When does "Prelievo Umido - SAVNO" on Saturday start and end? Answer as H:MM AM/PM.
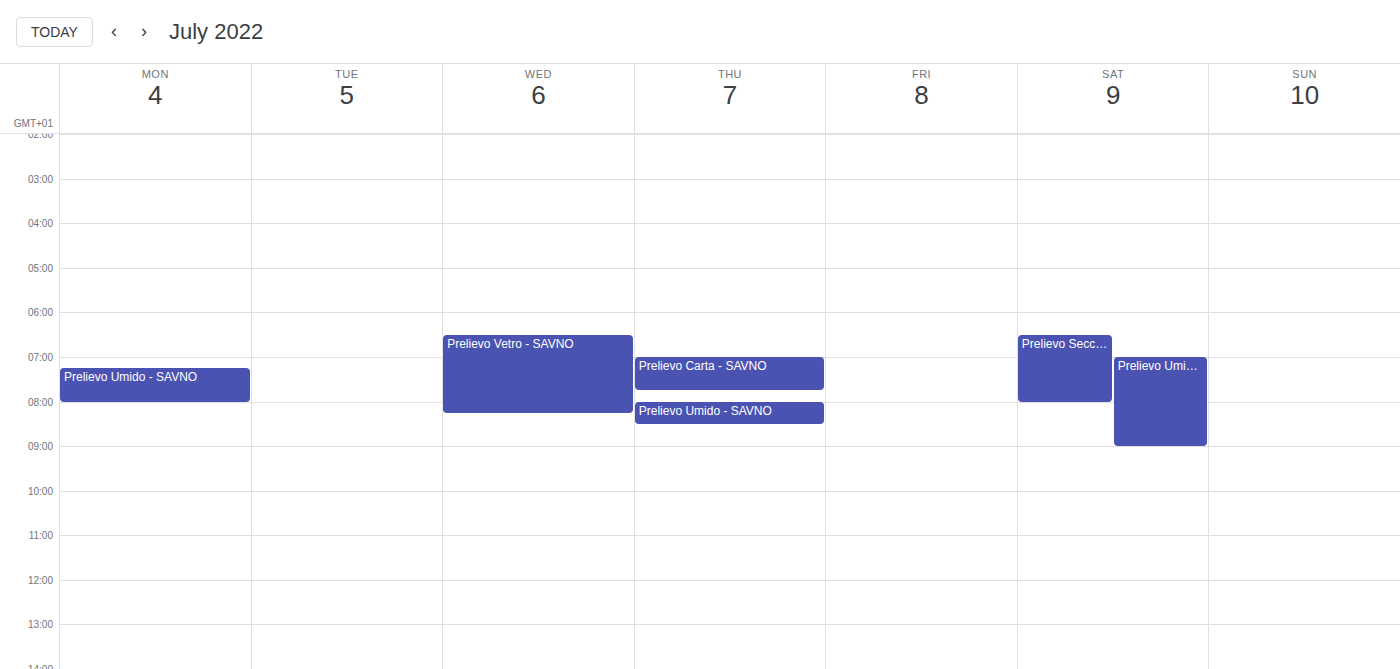
7:00 AM to 9:00 AM